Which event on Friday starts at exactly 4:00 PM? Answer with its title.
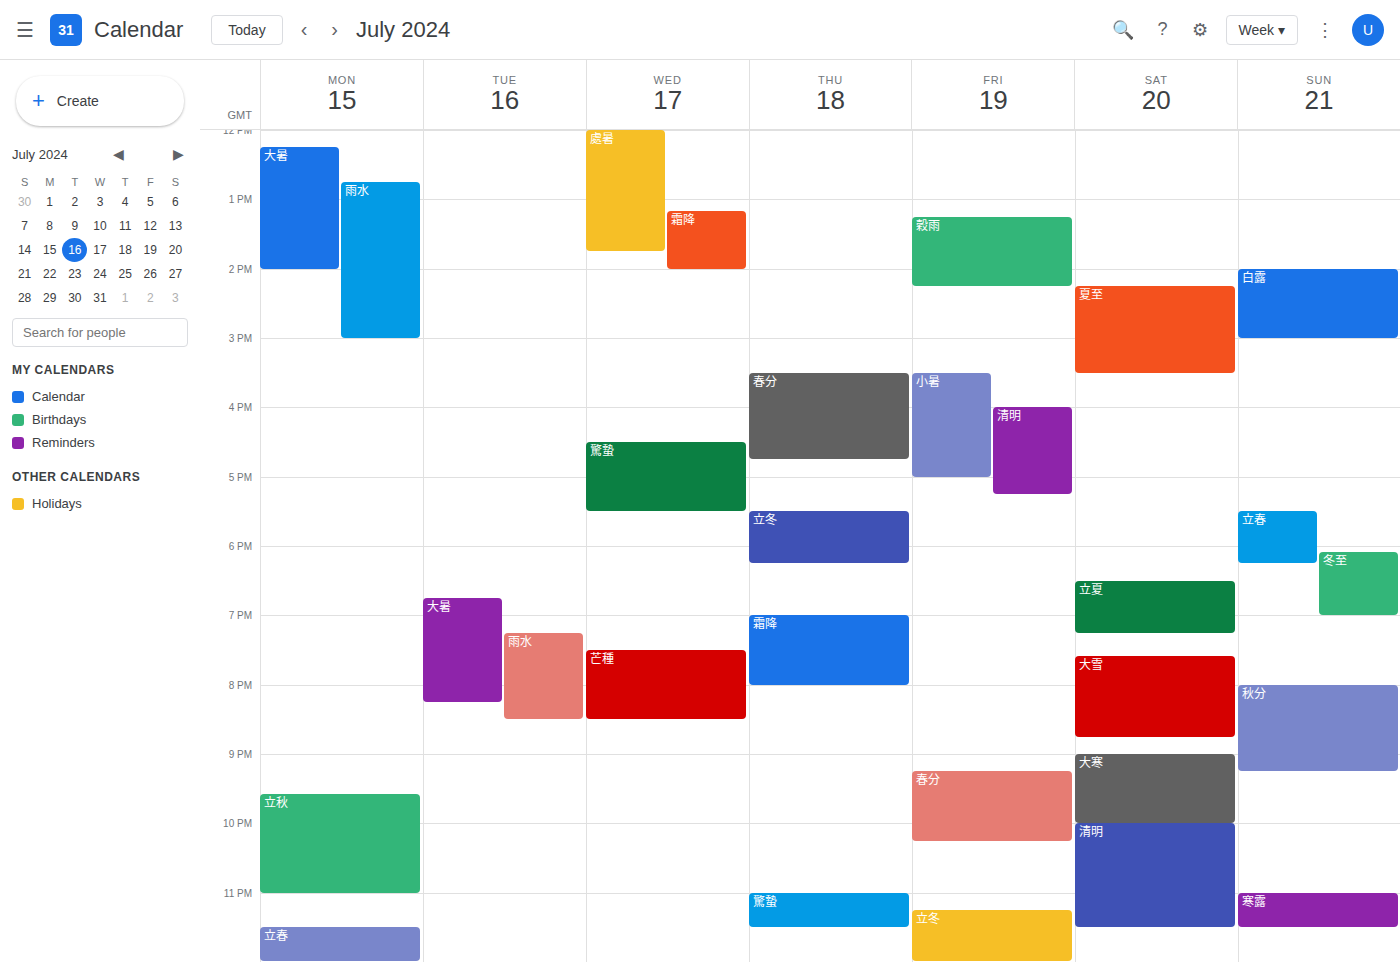
"清明"